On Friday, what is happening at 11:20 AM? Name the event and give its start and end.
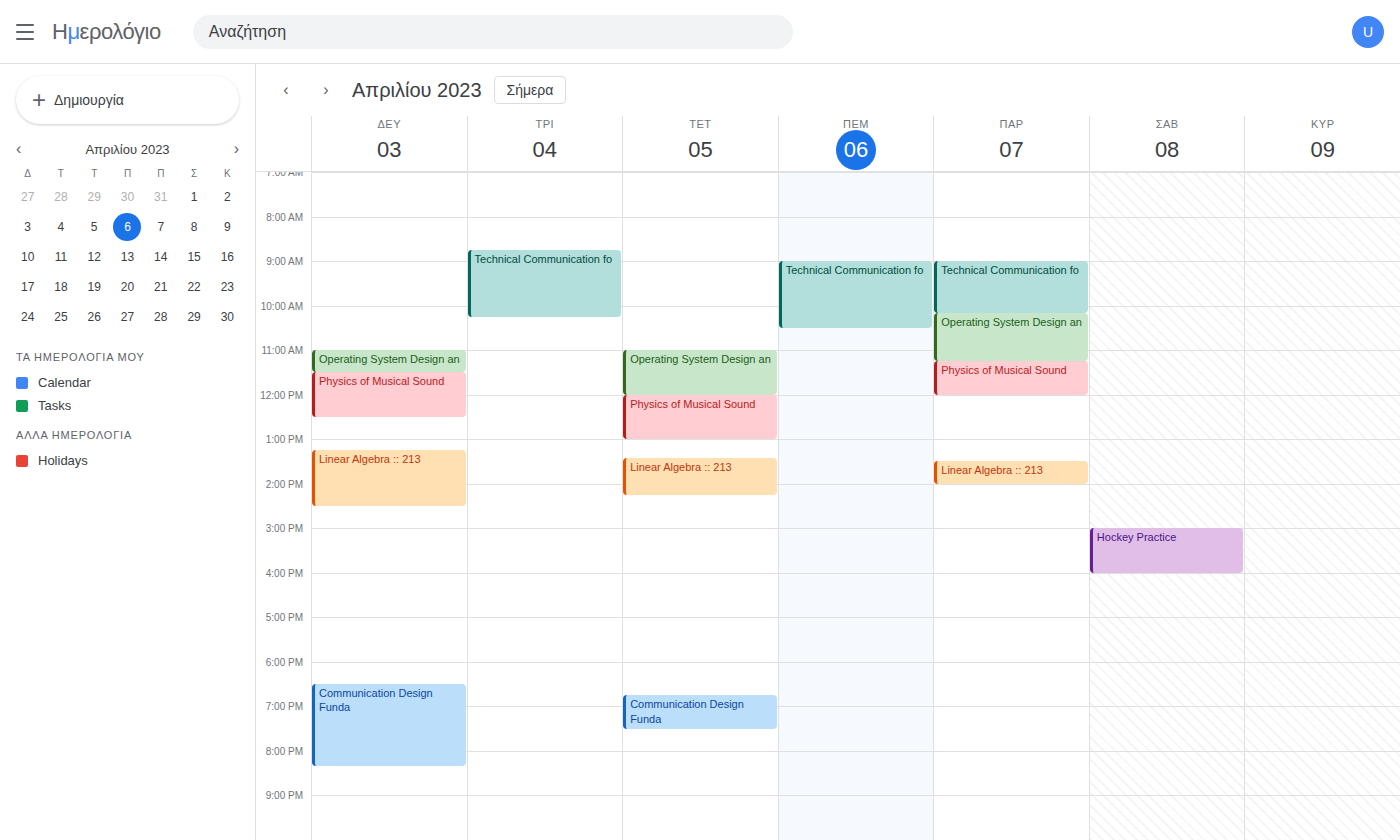
"Physics of Musical Sound", 11:15 AM to 12:00 PM